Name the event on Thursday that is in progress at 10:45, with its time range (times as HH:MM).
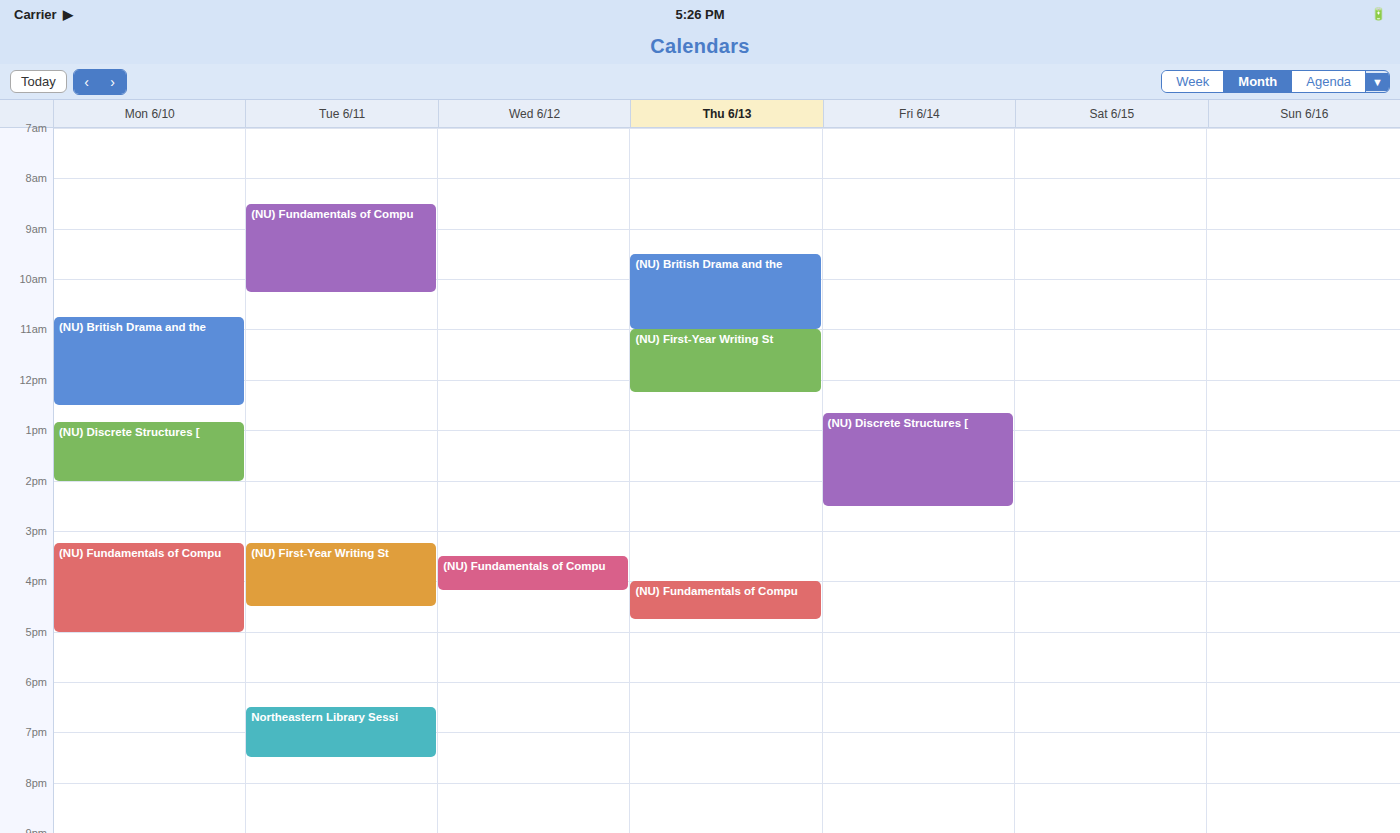
"(NU) British Drama and the", 09:30 to 11:00